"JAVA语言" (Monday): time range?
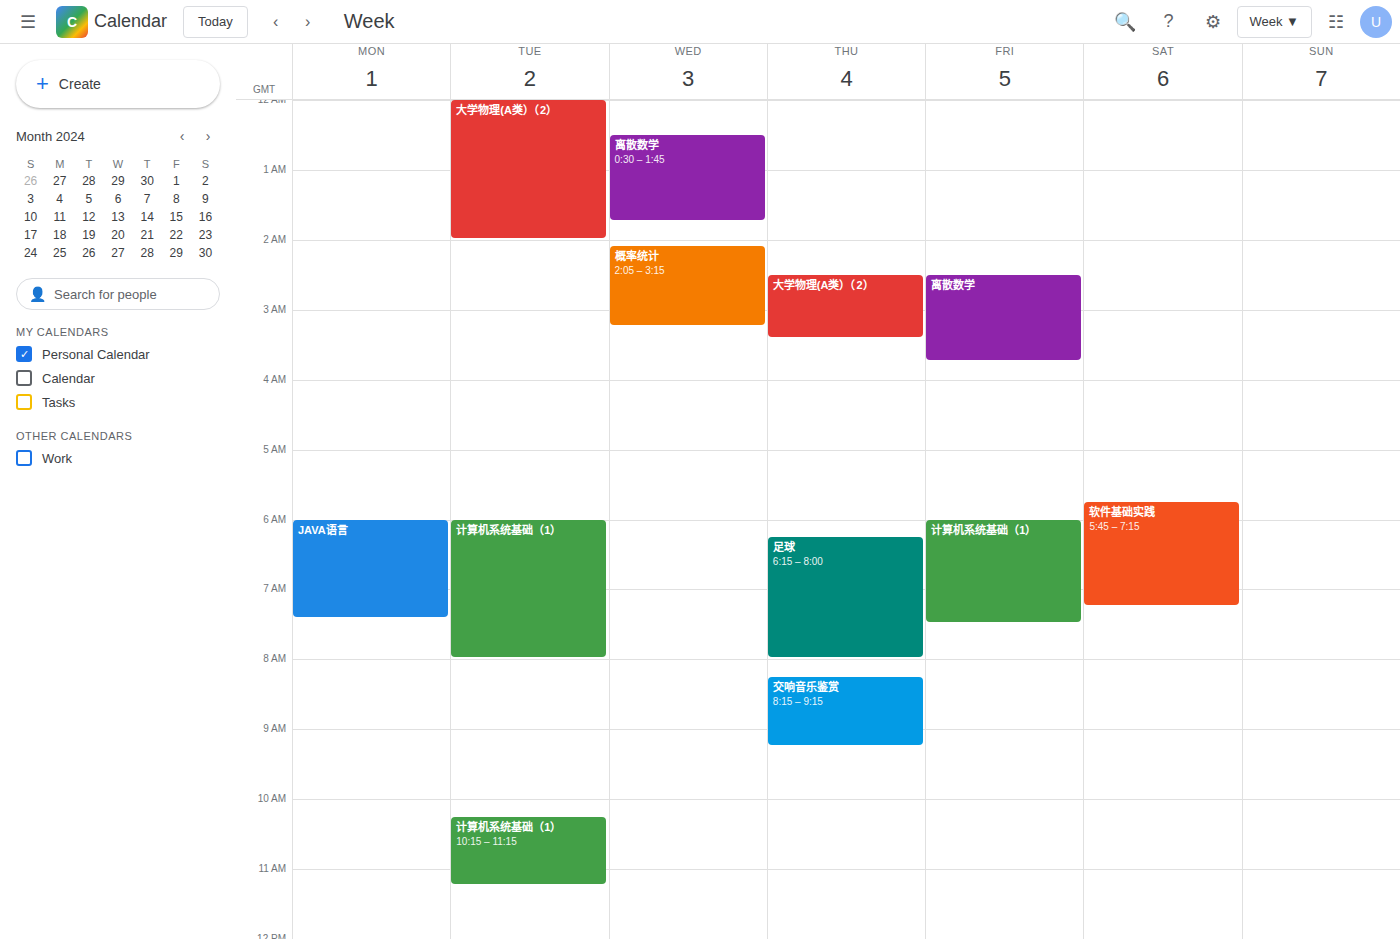
6:00 AM to 7:25 AM